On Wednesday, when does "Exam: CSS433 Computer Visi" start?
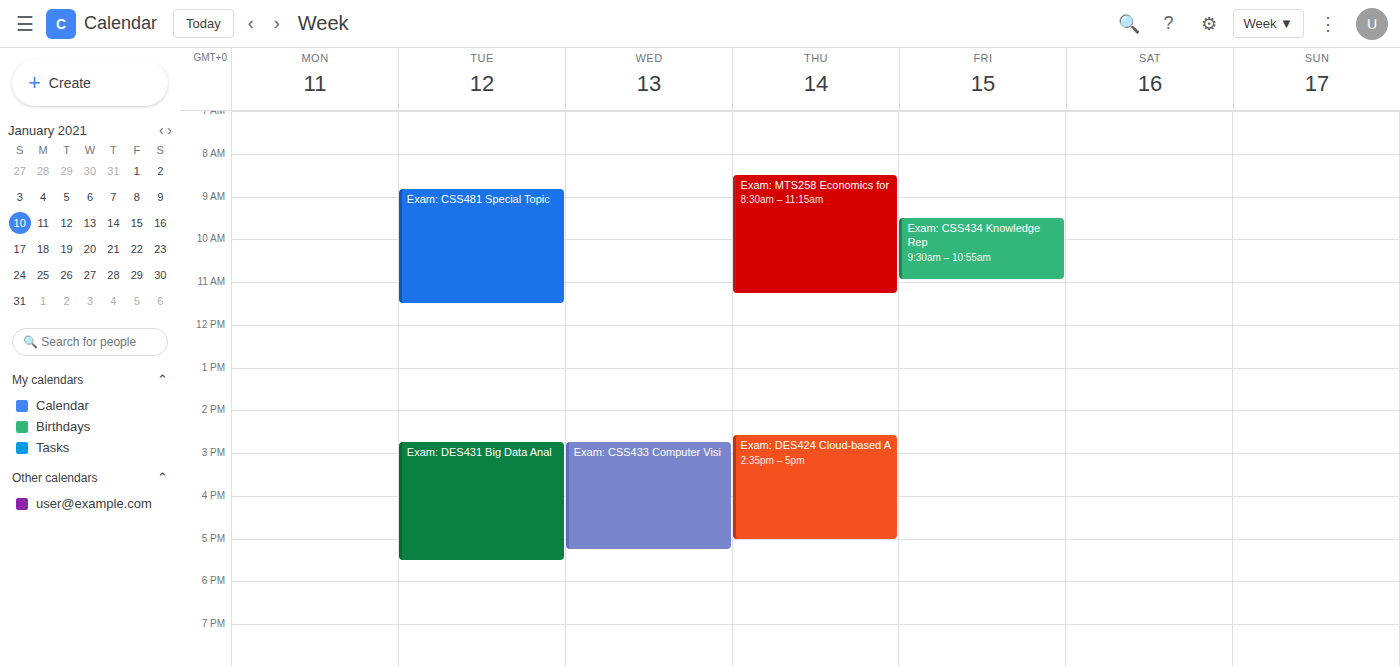
2:45 PM